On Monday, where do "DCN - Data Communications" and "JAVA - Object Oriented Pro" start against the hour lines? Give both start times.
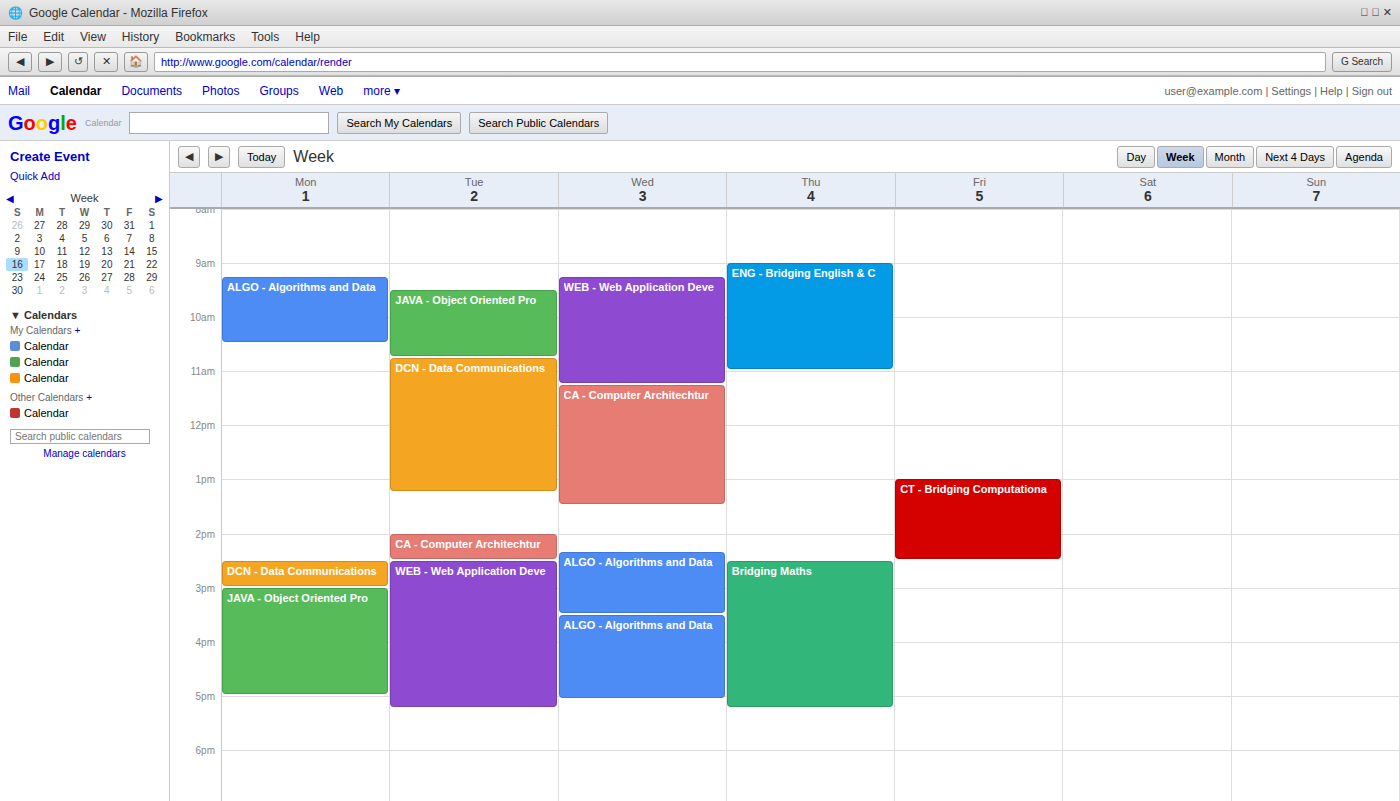
"DCN - Data Communications": 2:30 PM, halfway between the 2 PM and 3 PM lines. "JAVA - Object Oriented Pro": 3:00 PM, exactly on the 3 PM line.